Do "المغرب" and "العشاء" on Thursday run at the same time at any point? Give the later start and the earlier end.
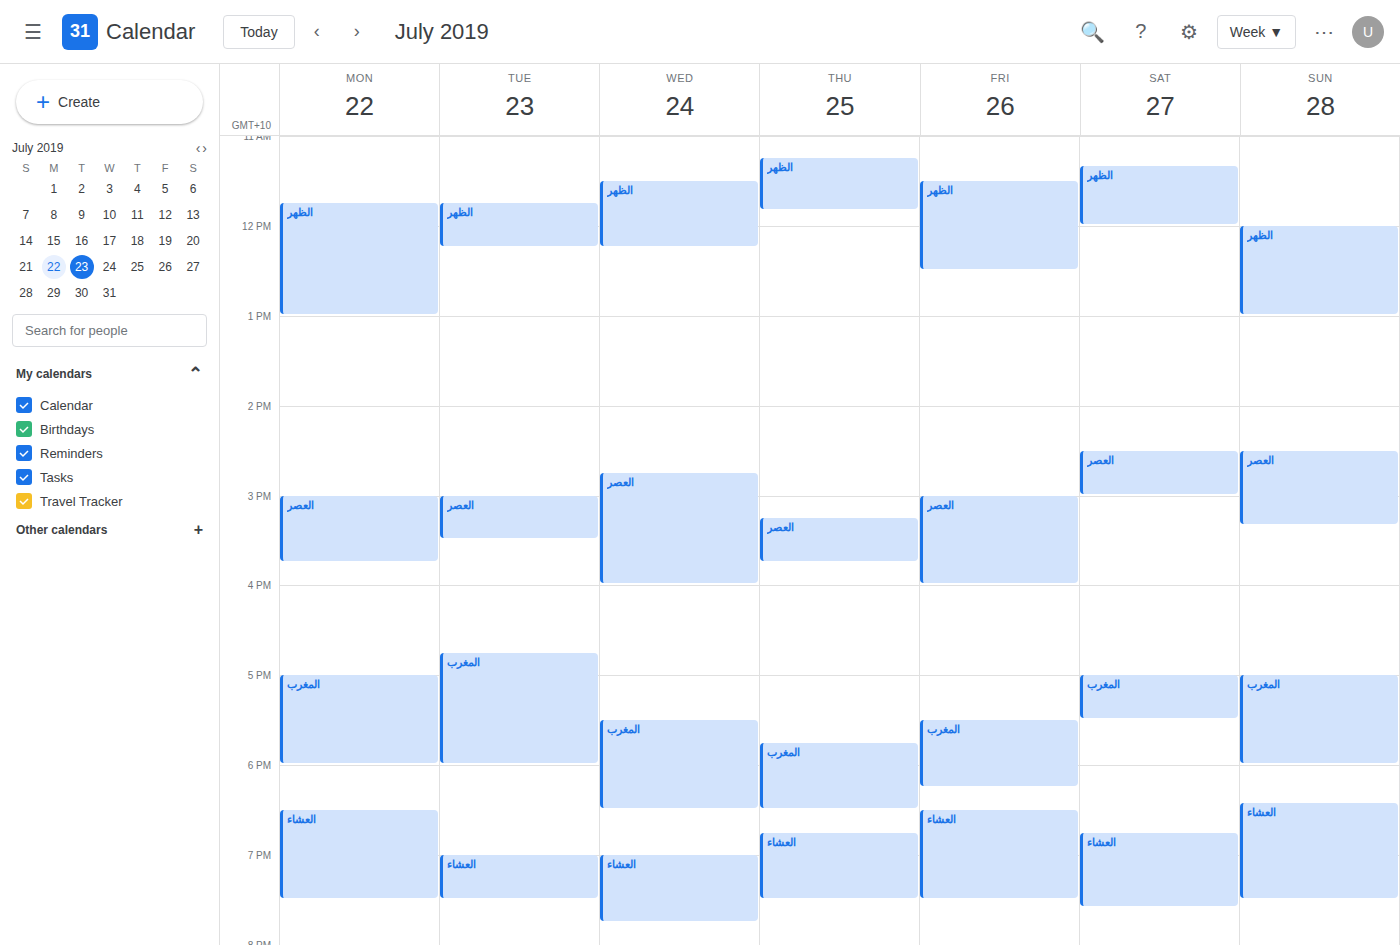
"المغرب" ends at 6:30 PM and "العشاء" starts at 6:45 PM -- no overlap.